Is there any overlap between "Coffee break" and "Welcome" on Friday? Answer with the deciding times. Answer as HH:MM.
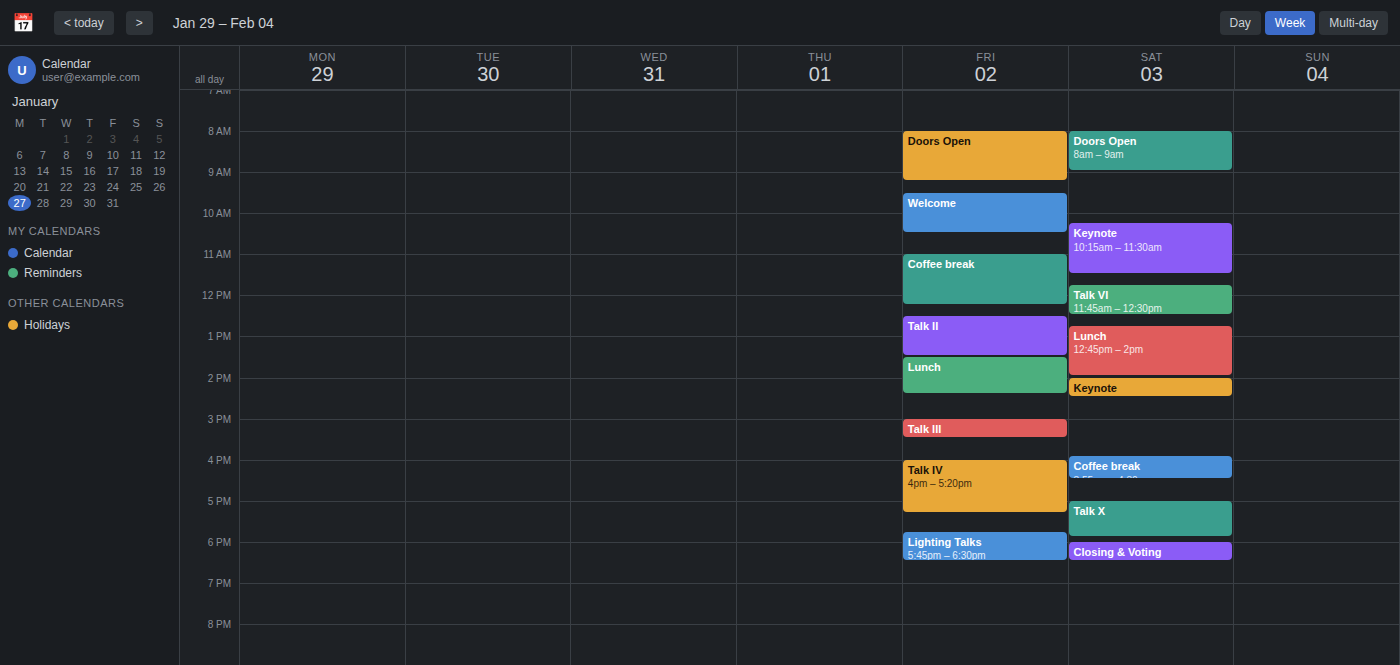
"Welcome" ends at 10:30 and "Coffee break" starts at 11:00 -- no overlap.